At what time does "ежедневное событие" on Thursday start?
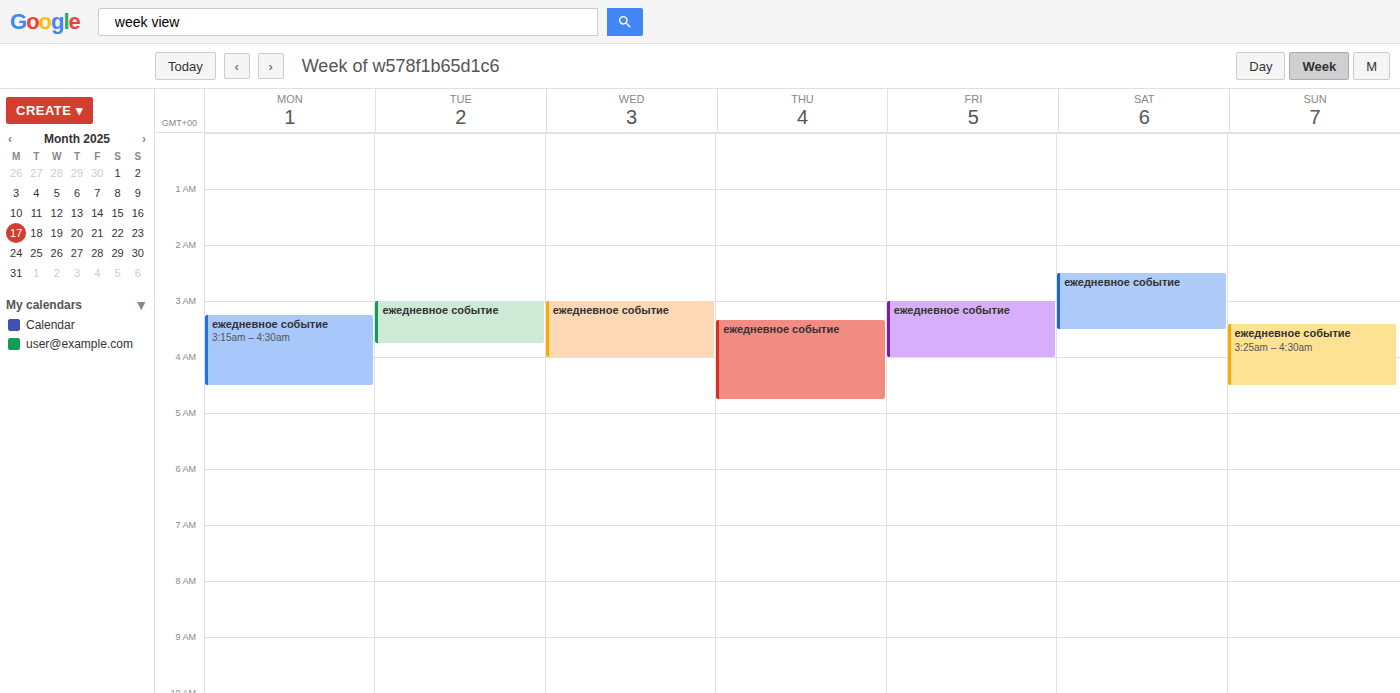
03:20